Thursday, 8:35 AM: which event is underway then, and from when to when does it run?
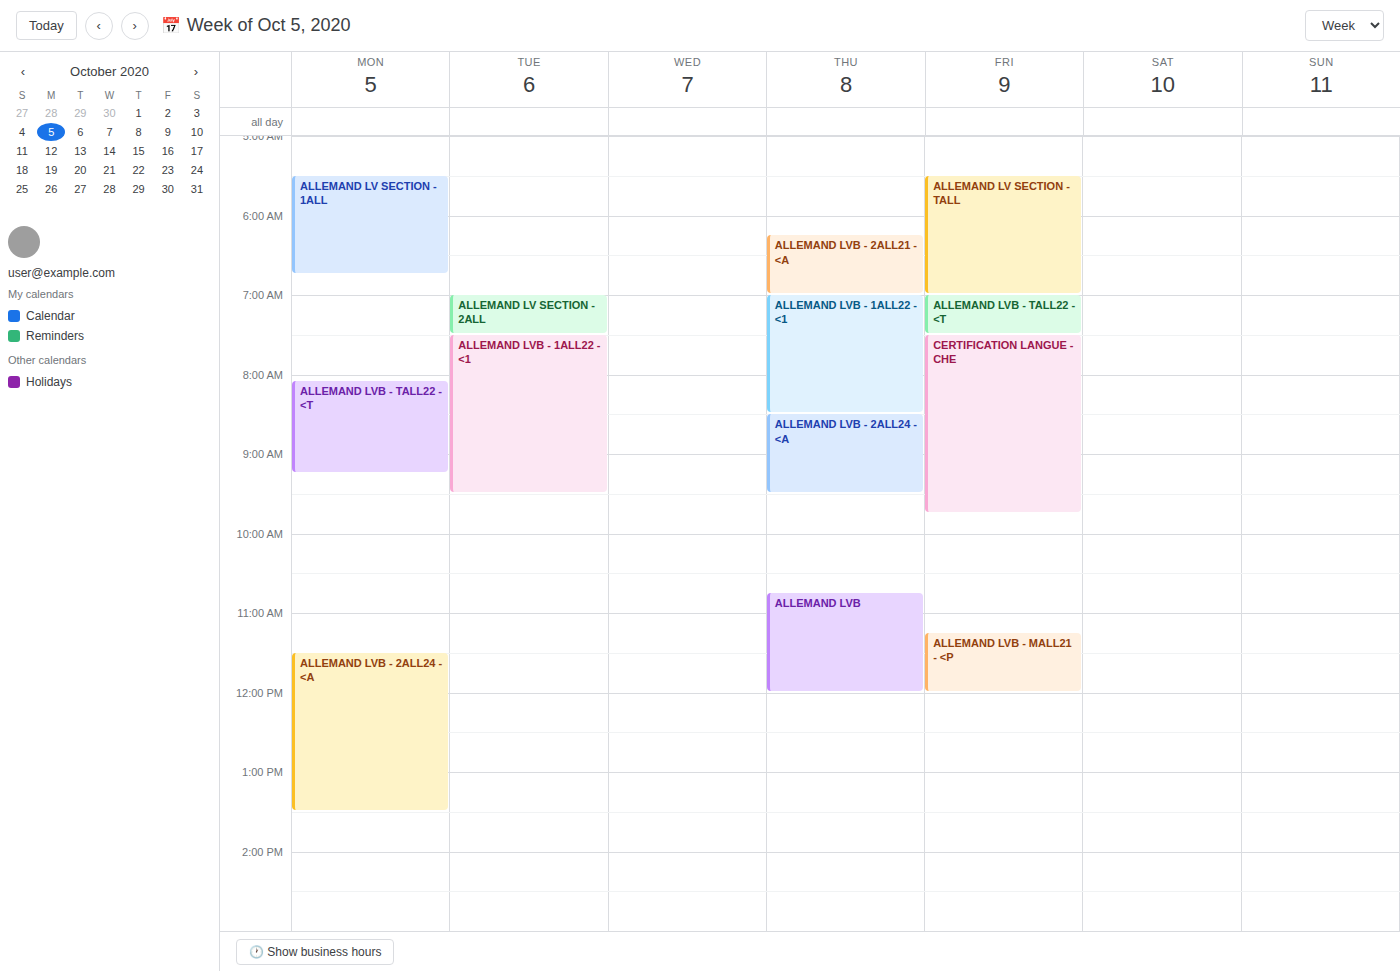
"ALLEMAND LVB - 2ALL24 - <A", 8:30 AM to 9:30 AM